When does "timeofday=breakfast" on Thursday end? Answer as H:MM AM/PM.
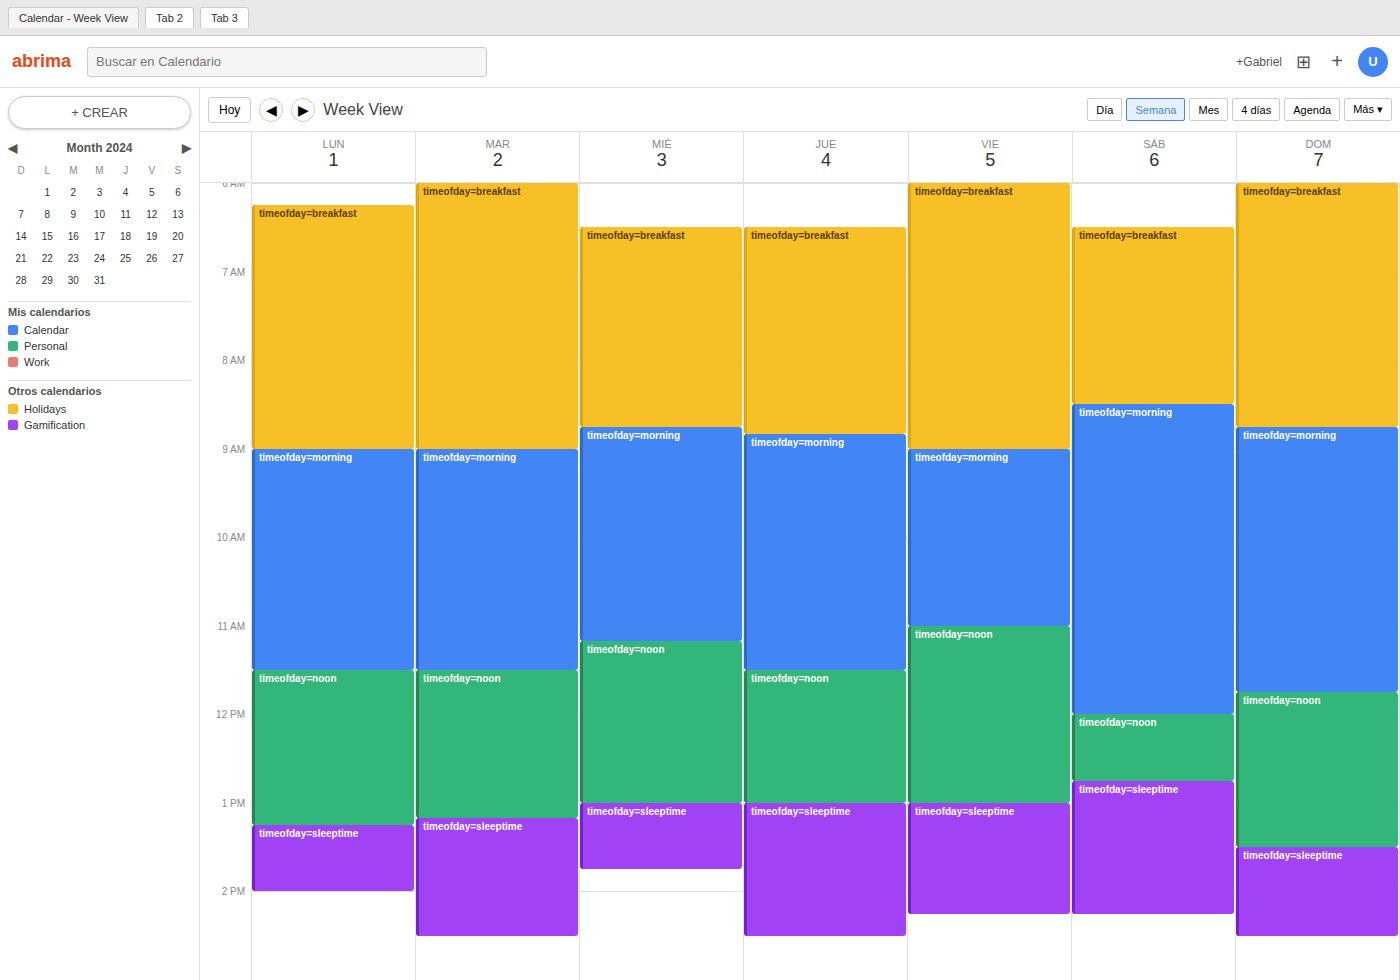
8:50 AM